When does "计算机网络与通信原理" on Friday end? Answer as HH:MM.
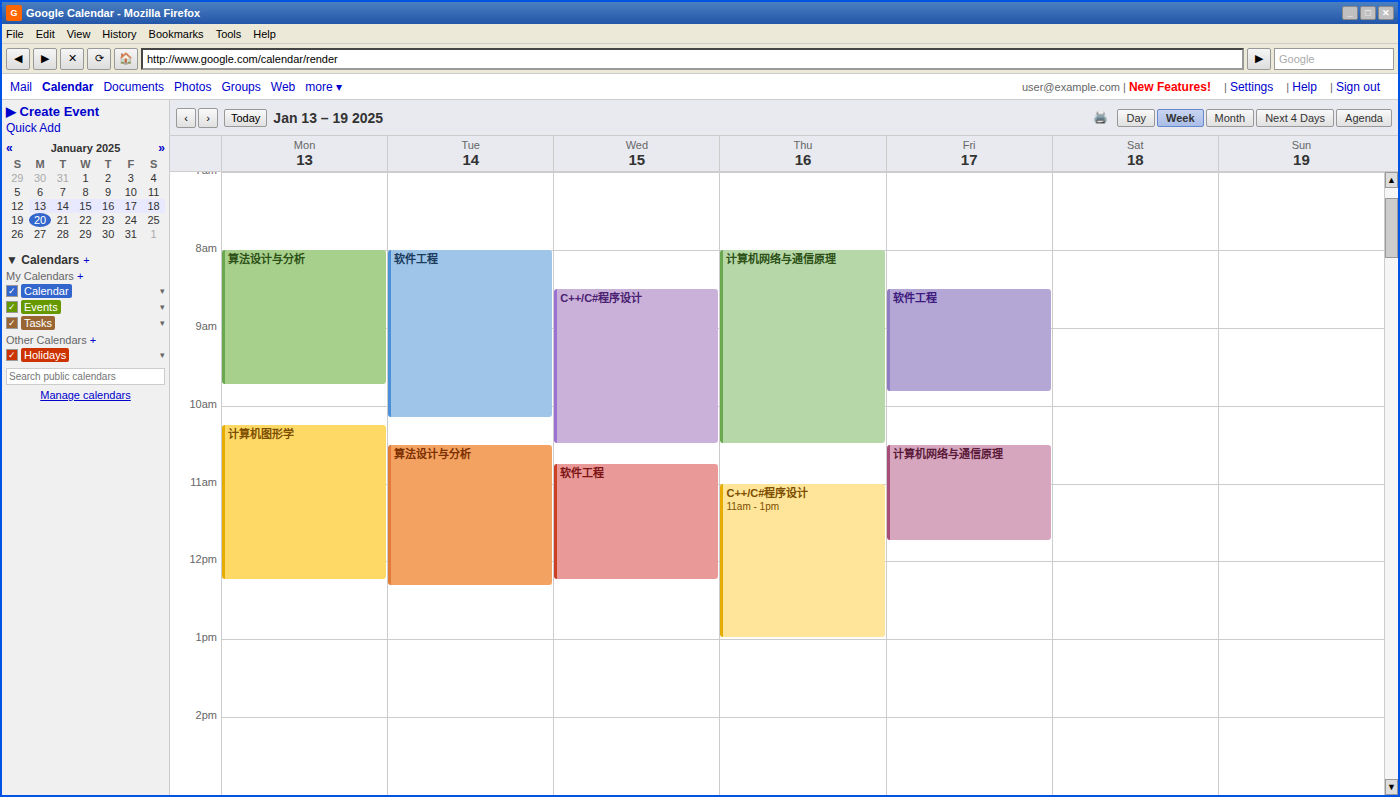
11:45